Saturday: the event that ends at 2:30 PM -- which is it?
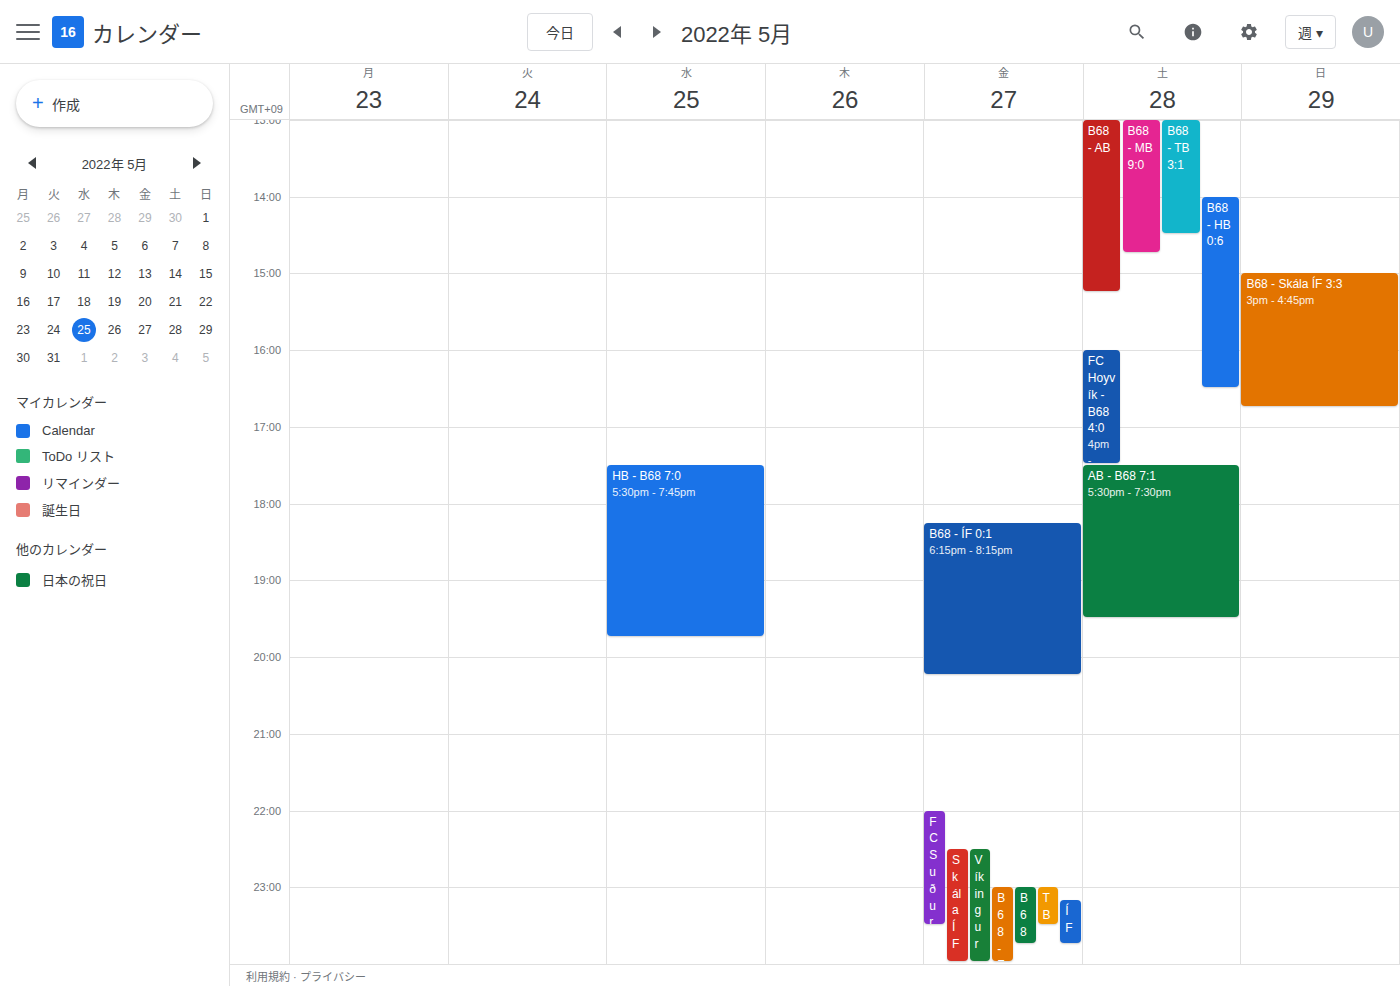
"B68 - TB 3:1"